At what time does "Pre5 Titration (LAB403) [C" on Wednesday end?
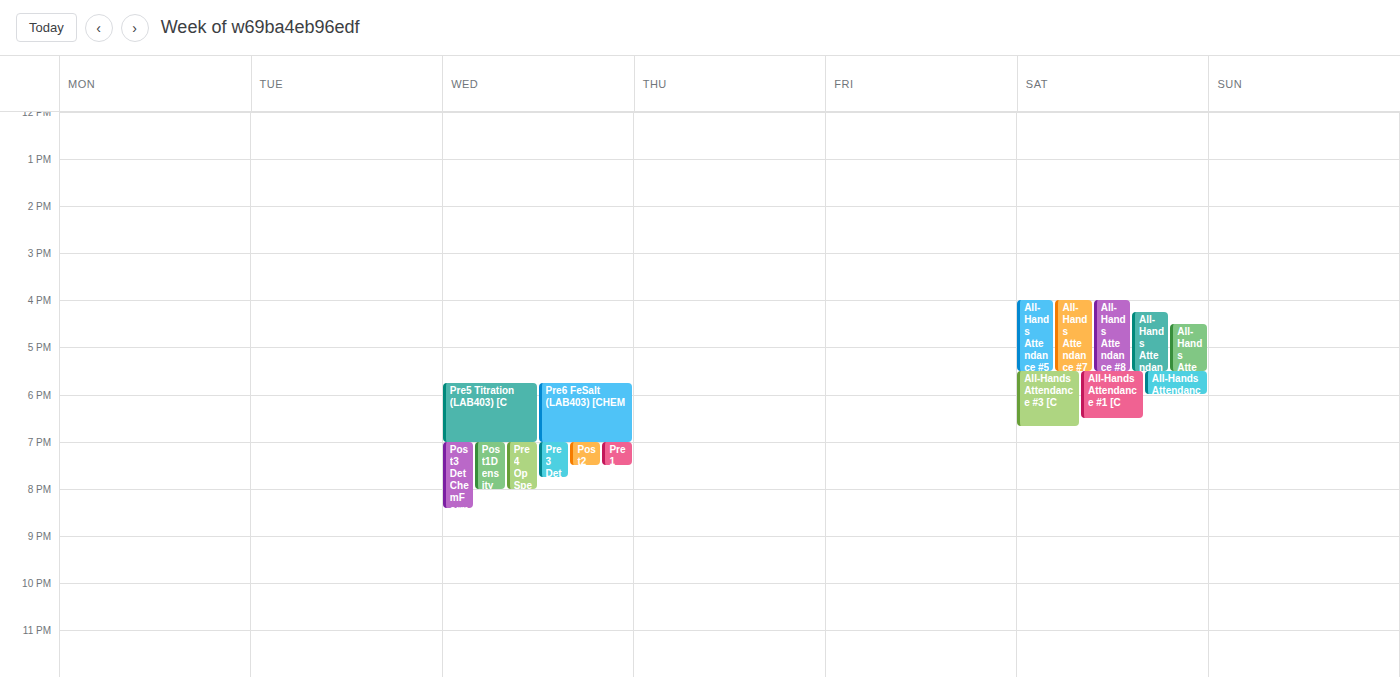
7:00 PM